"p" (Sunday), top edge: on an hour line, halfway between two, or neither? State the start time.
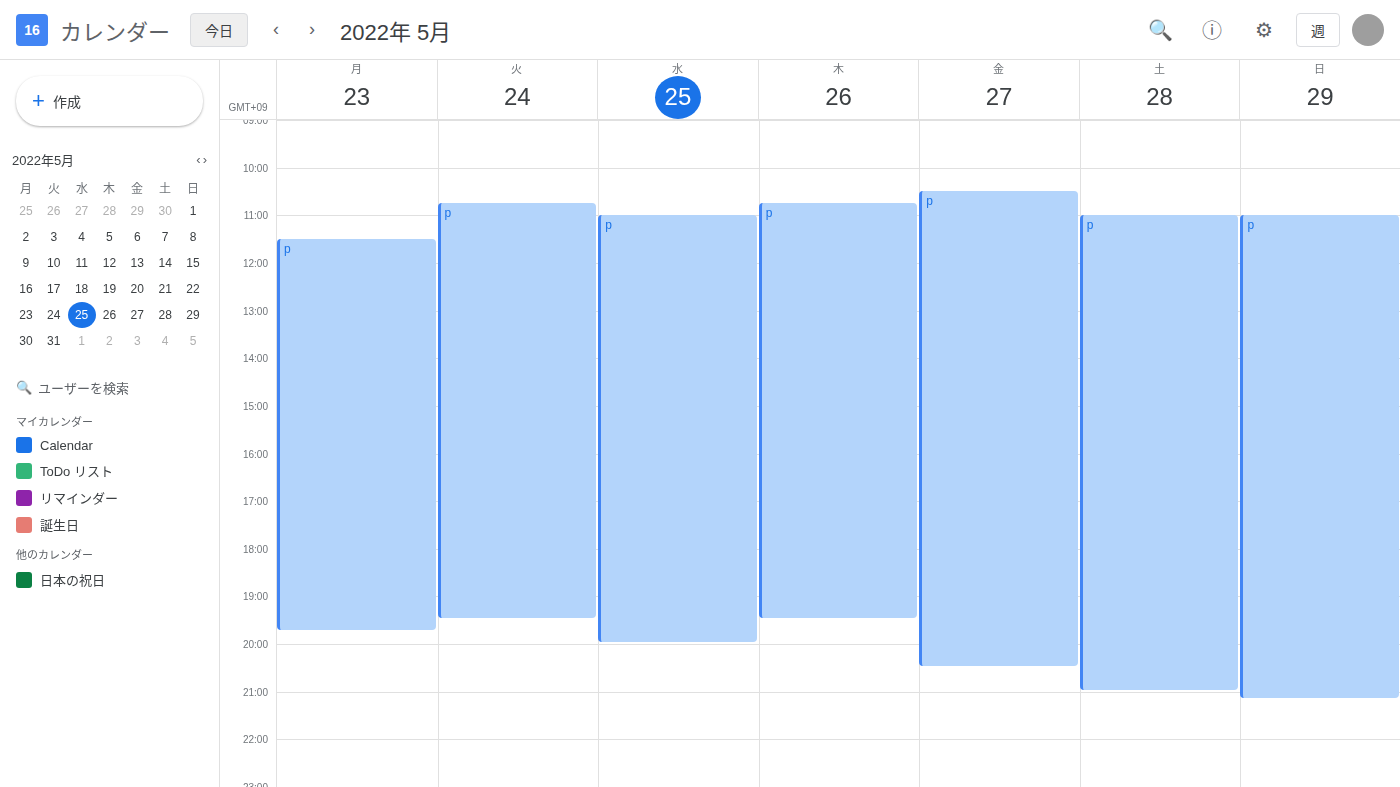
11:00 AM -- exactly on the 11 AM line.